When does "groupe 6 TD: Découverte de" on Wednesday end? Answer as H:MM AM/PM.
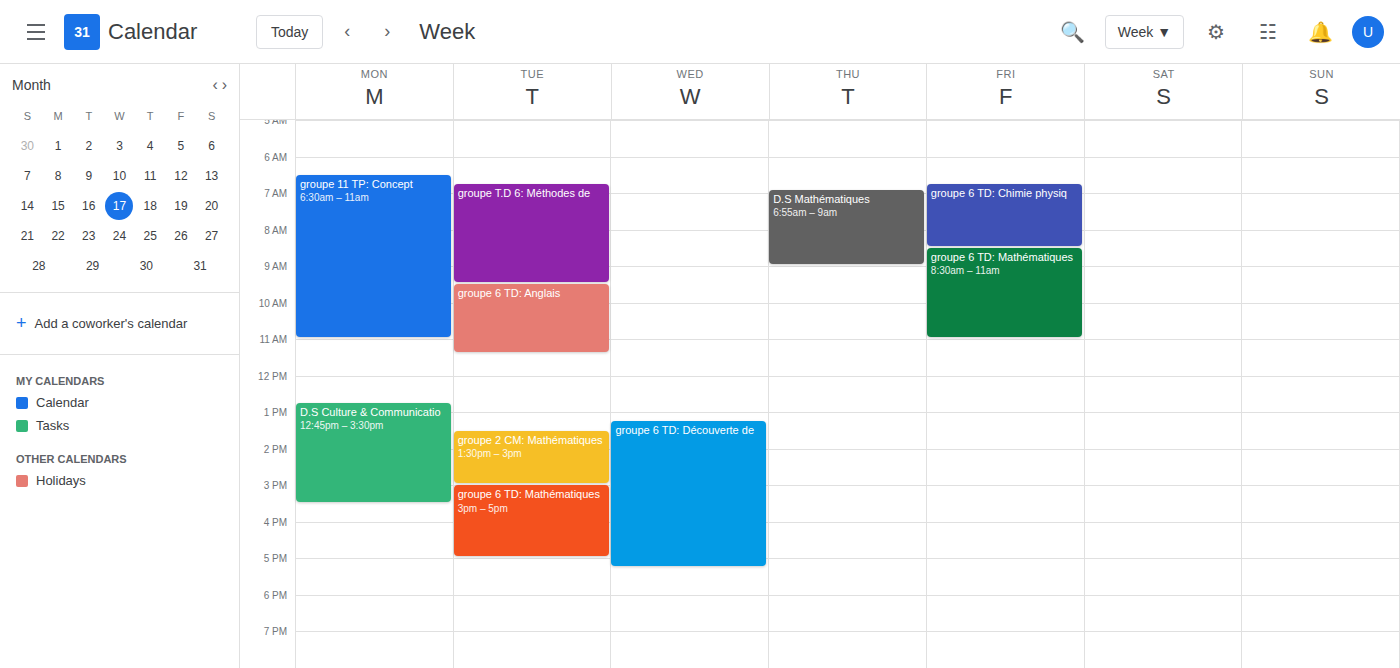
5:15 PM